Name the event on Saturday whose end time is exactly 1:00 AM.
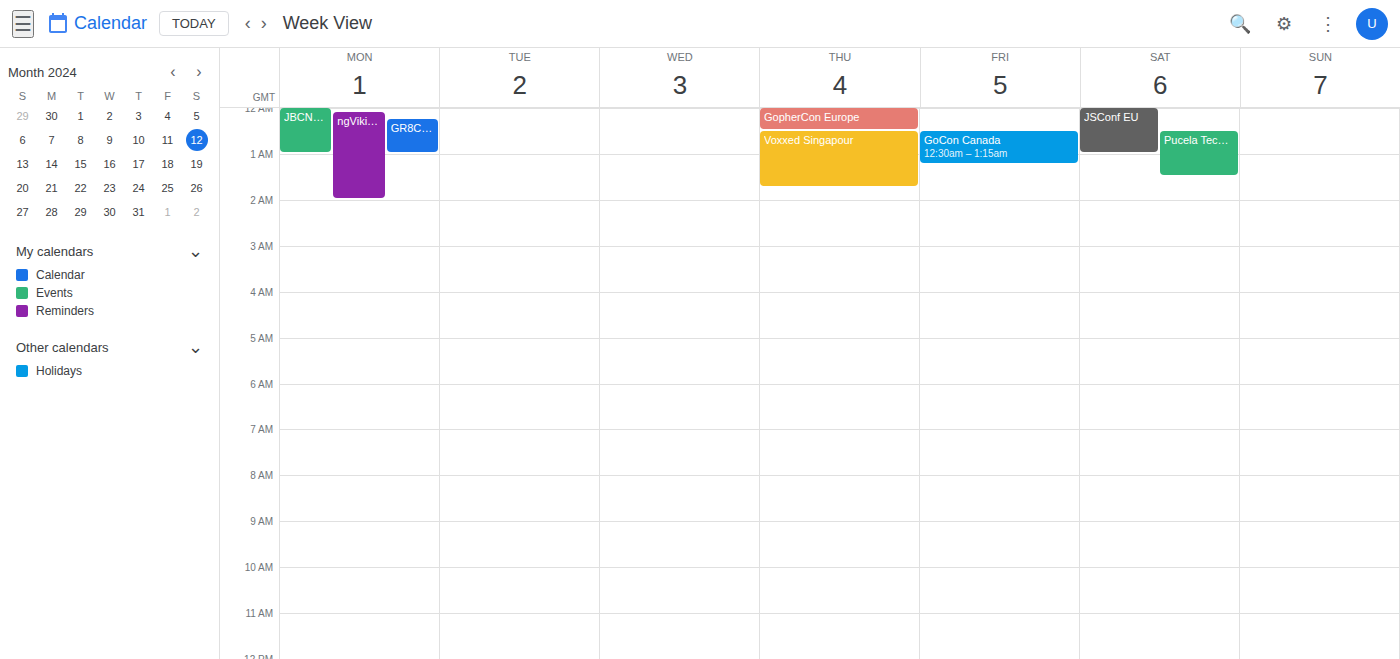
"JSConf EU"